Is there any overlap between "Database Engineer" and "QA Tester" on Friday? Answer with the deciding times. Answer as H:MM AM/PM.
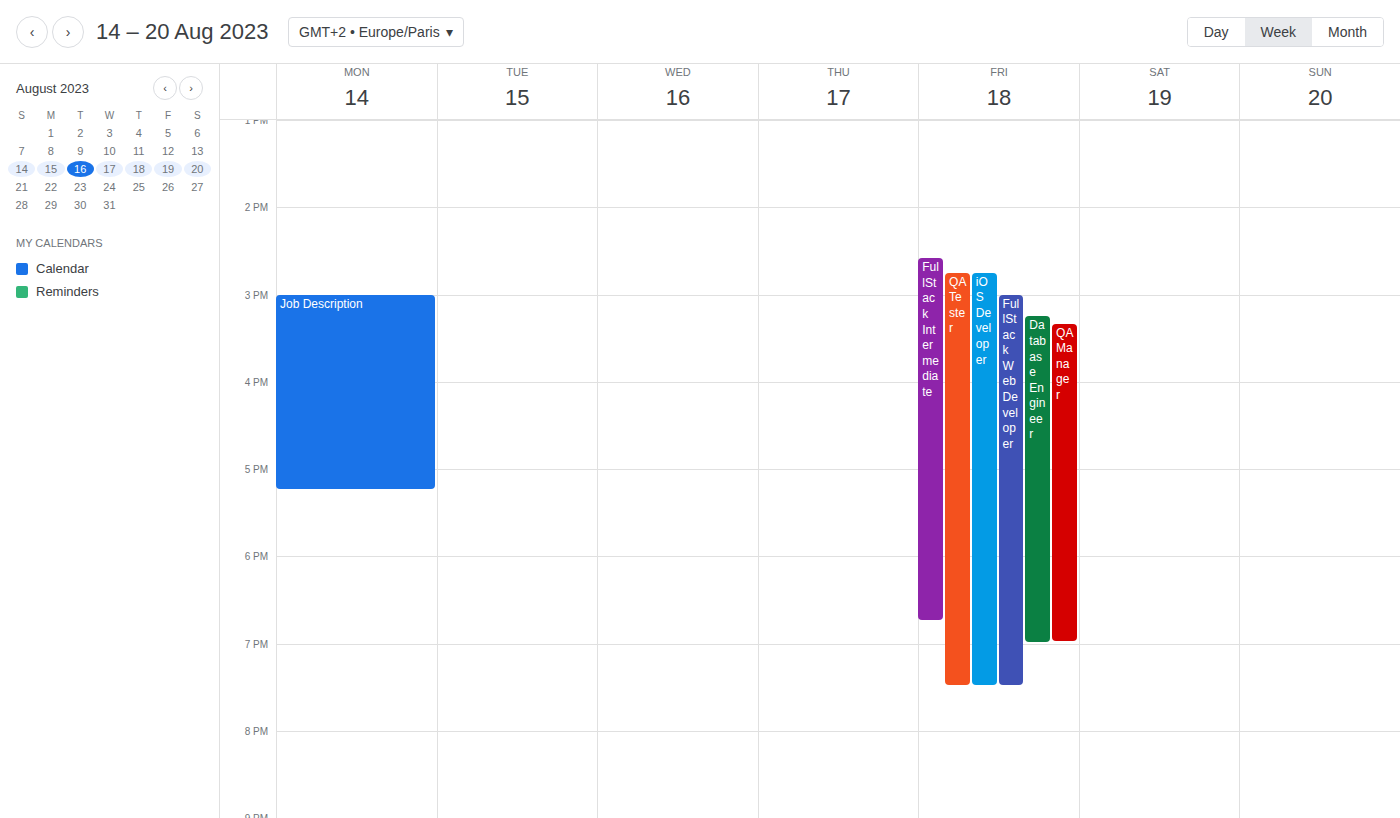
"Database Engineer" runs 3:15 PM to 7:00 PM, inside "QA Tester" -- they overlap.